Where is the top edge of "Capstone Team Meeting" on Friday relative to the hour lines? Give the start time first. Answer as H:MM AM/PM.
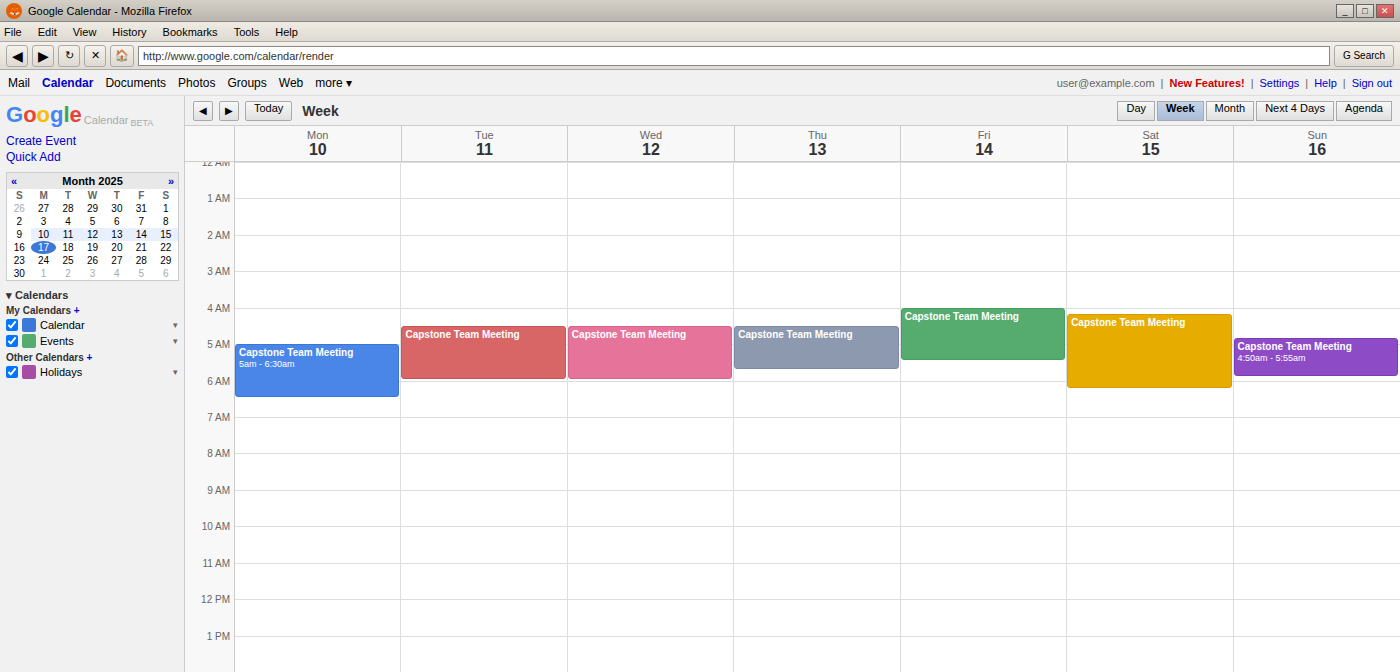
4:00 AM -- exactly on the 4 AM line.